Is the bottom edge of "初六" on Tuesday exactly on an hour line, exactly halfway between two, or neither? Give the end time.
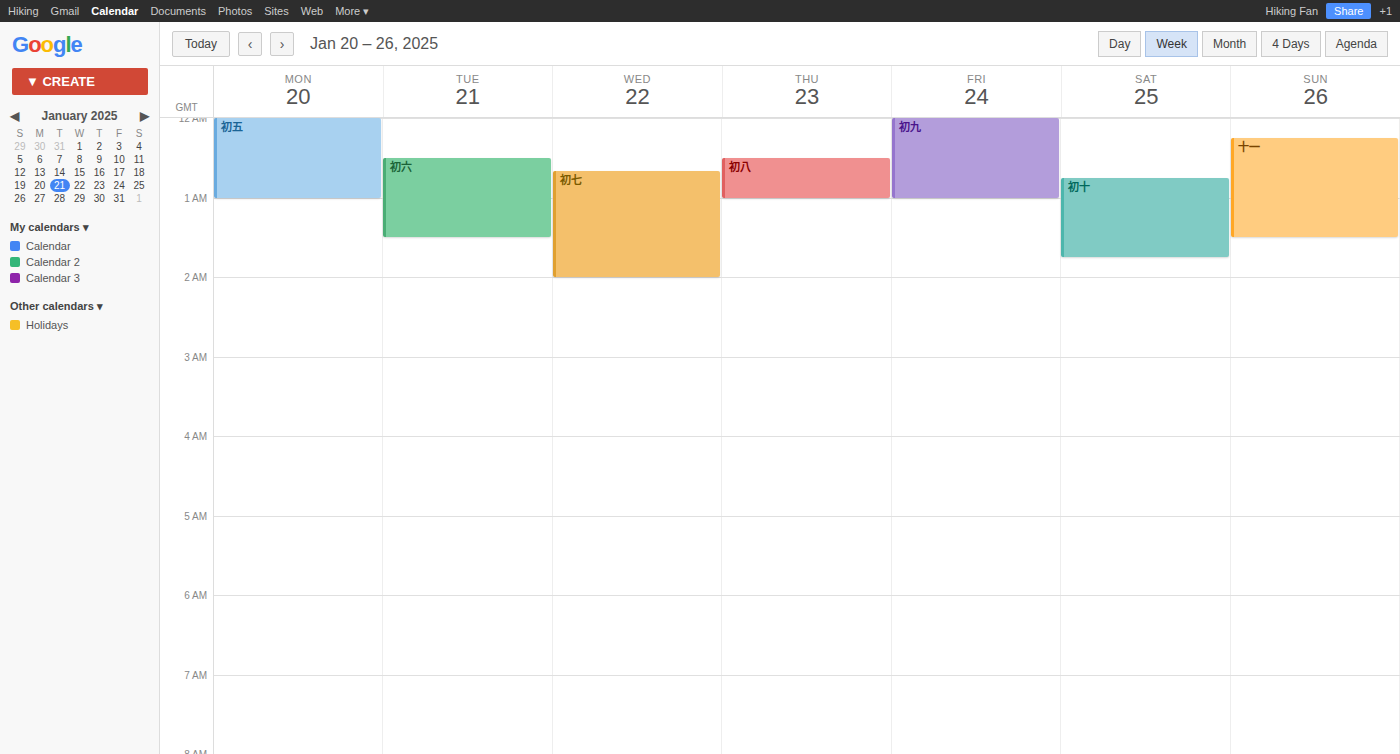
1:30 AM -- halfway between the 1 AM and 2 AM lines.